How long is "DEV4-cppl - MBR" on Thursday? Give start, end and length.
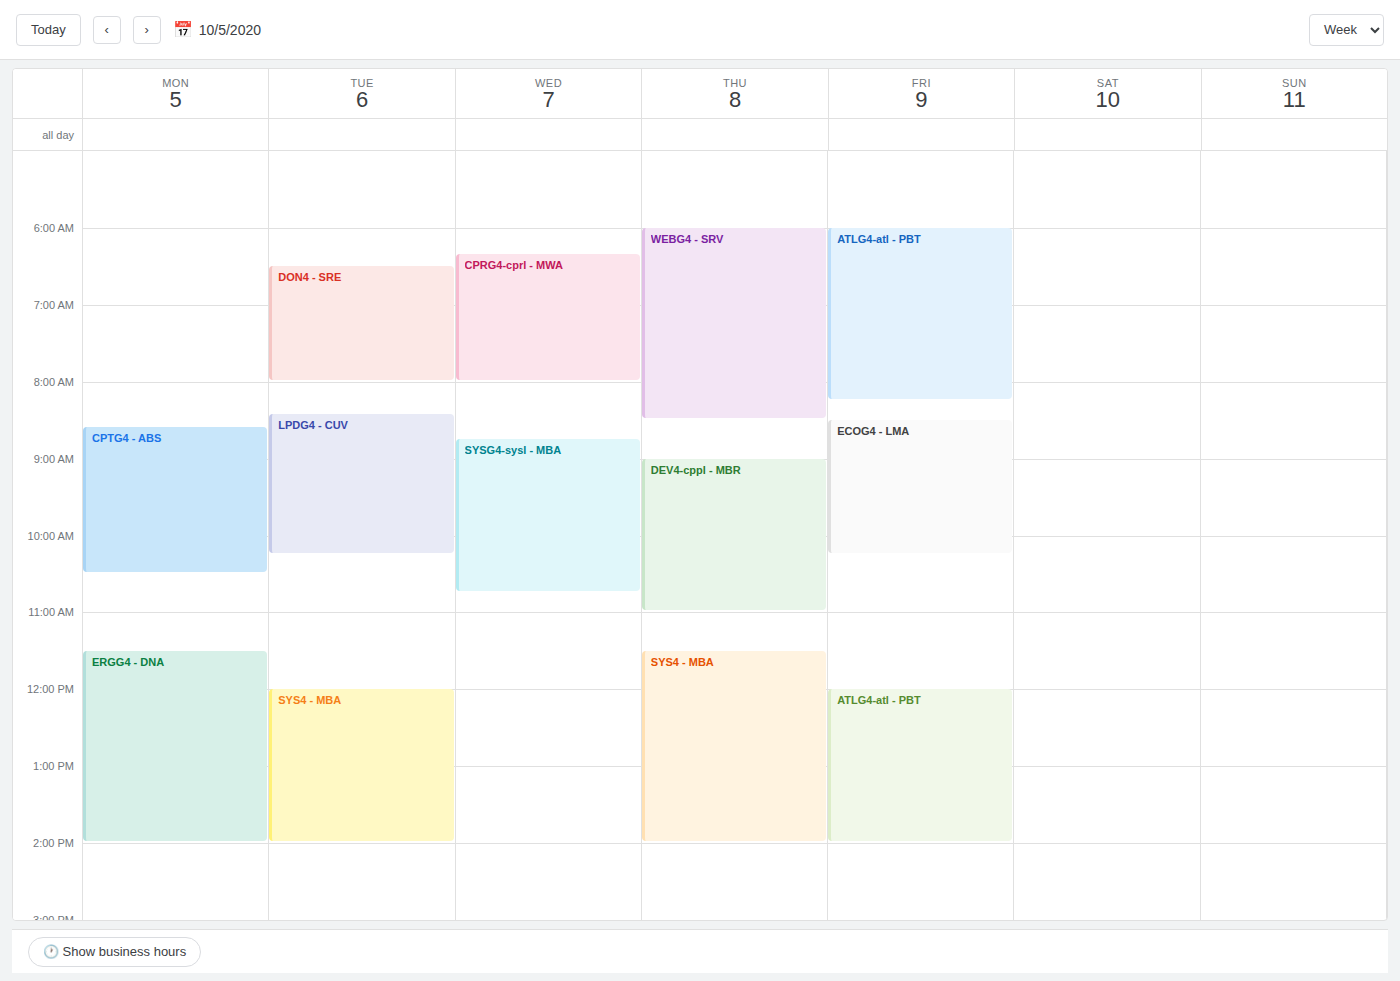
9:00 AM to 11:00 AM, 2 hours